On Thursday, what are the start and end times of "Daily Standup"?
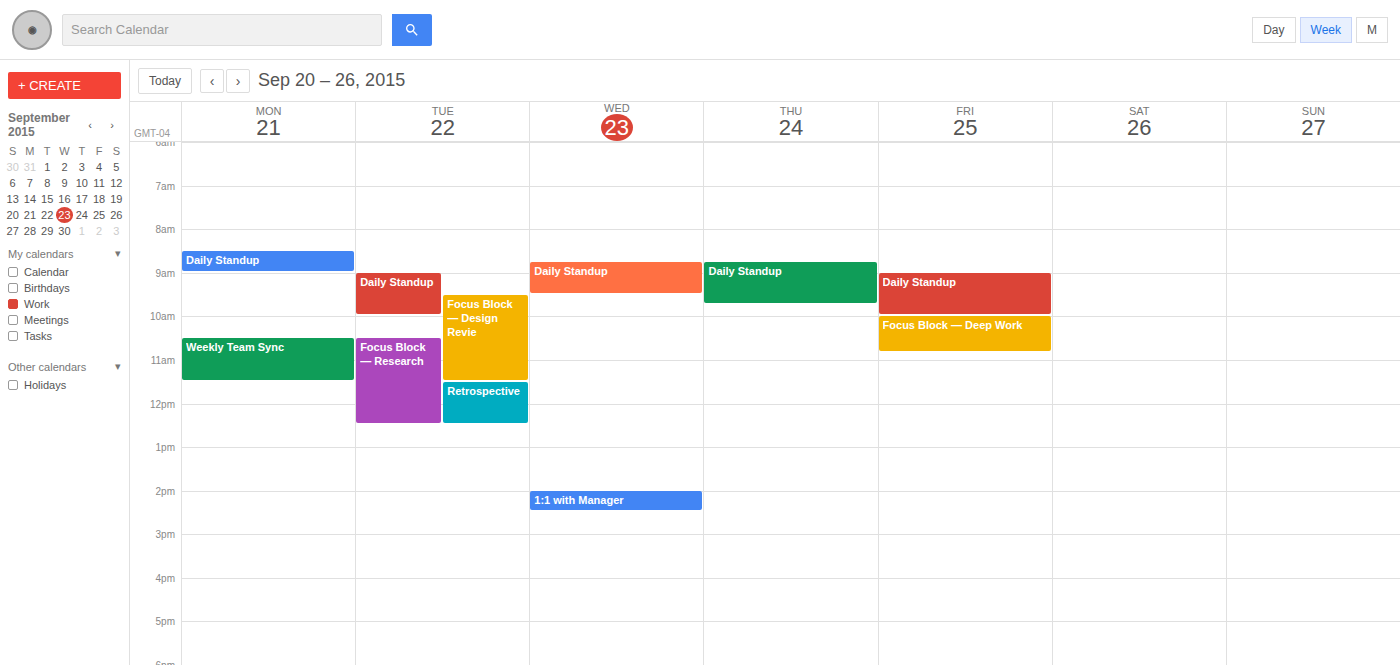
8:45 AM to 9:45 AM